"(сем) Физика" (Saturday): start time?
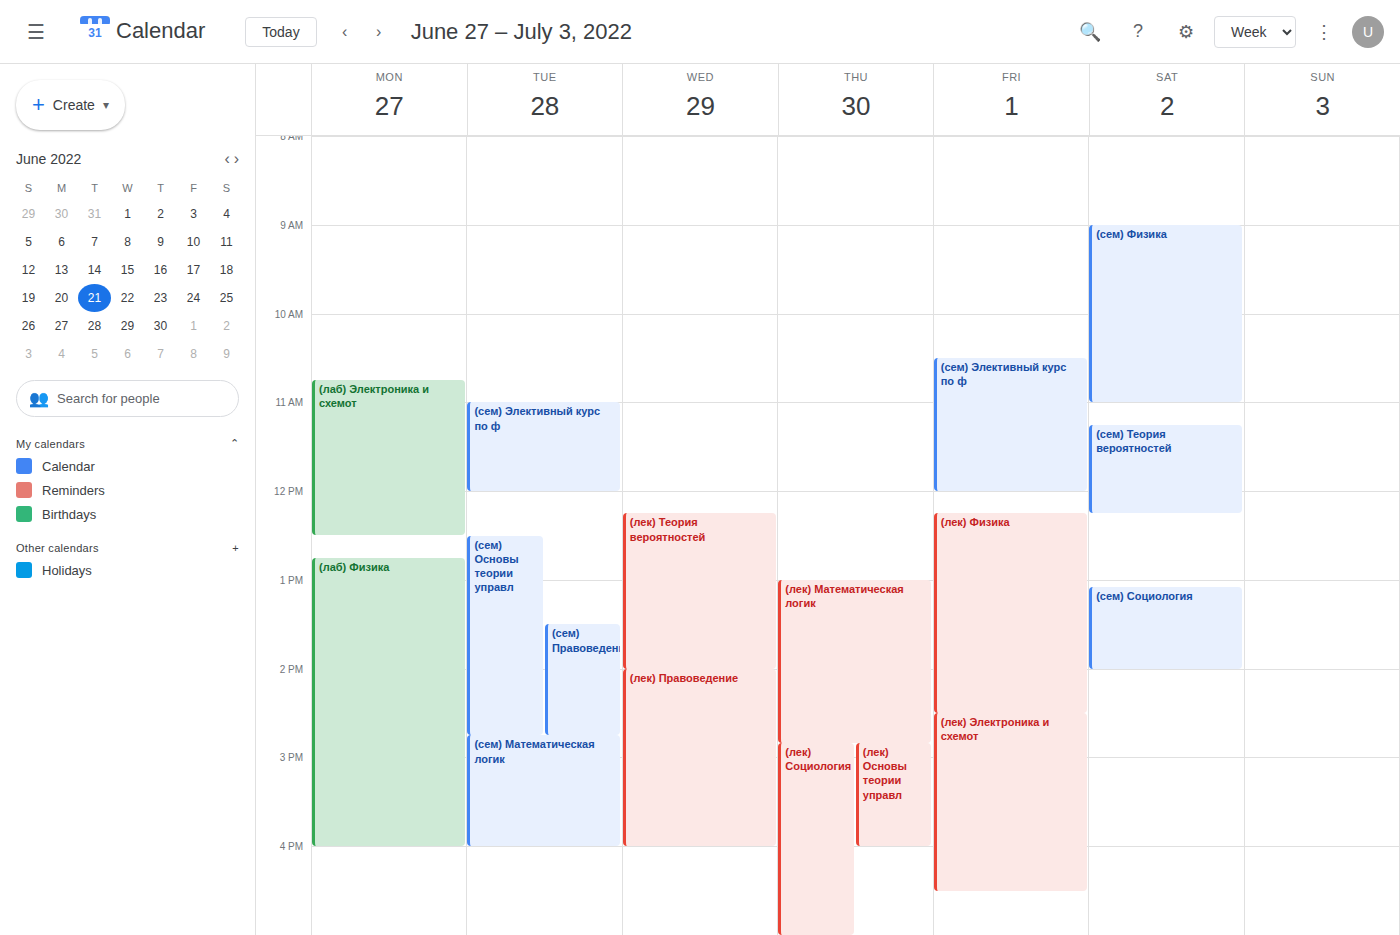
9:00 AM